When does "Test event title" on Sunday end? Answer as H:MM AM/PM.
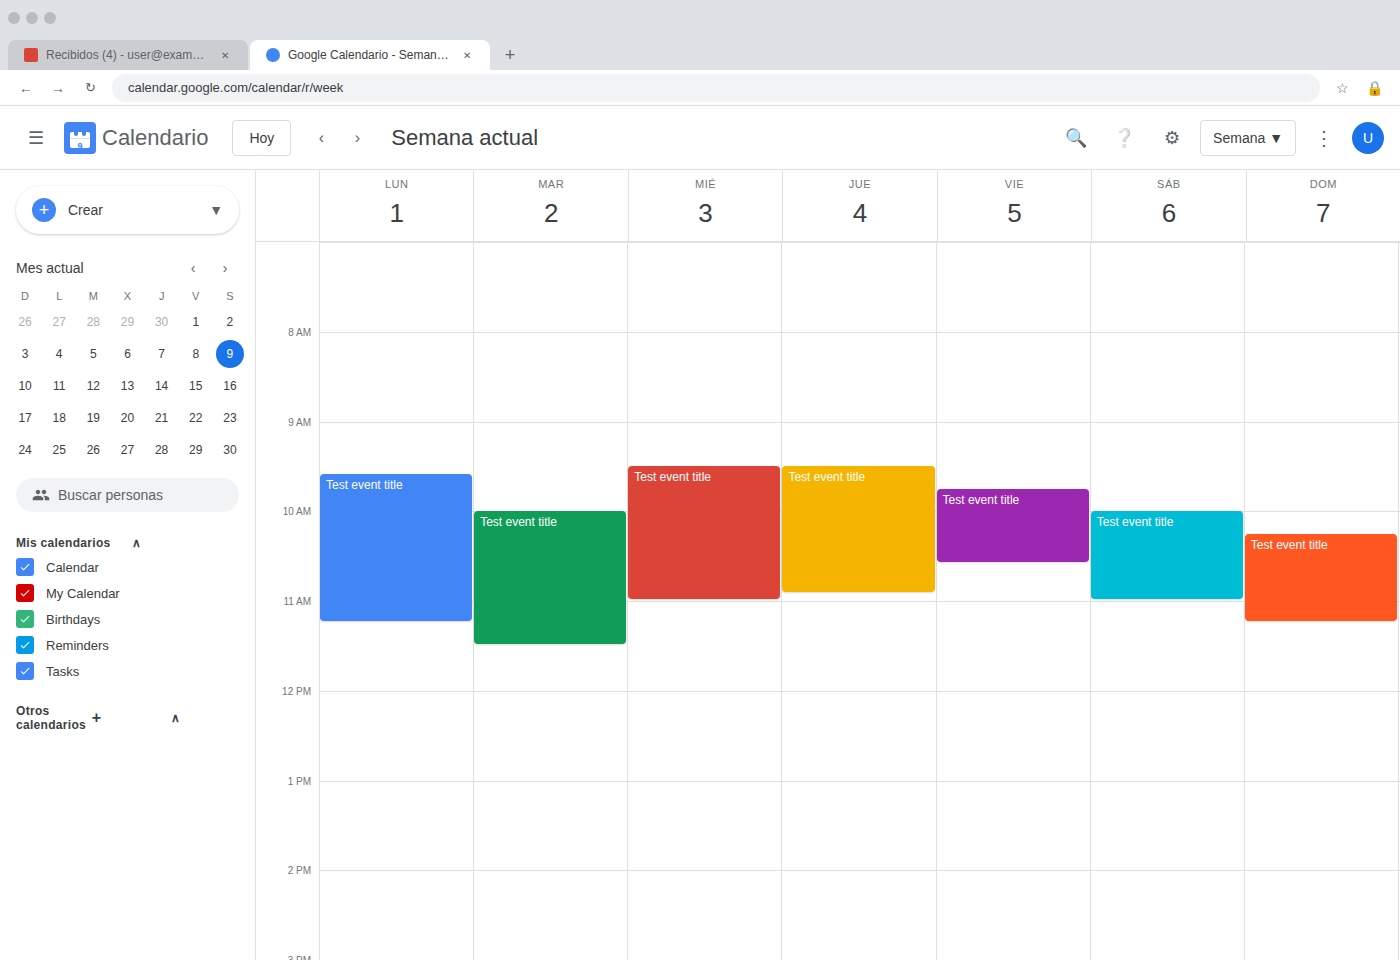
11:15 AM